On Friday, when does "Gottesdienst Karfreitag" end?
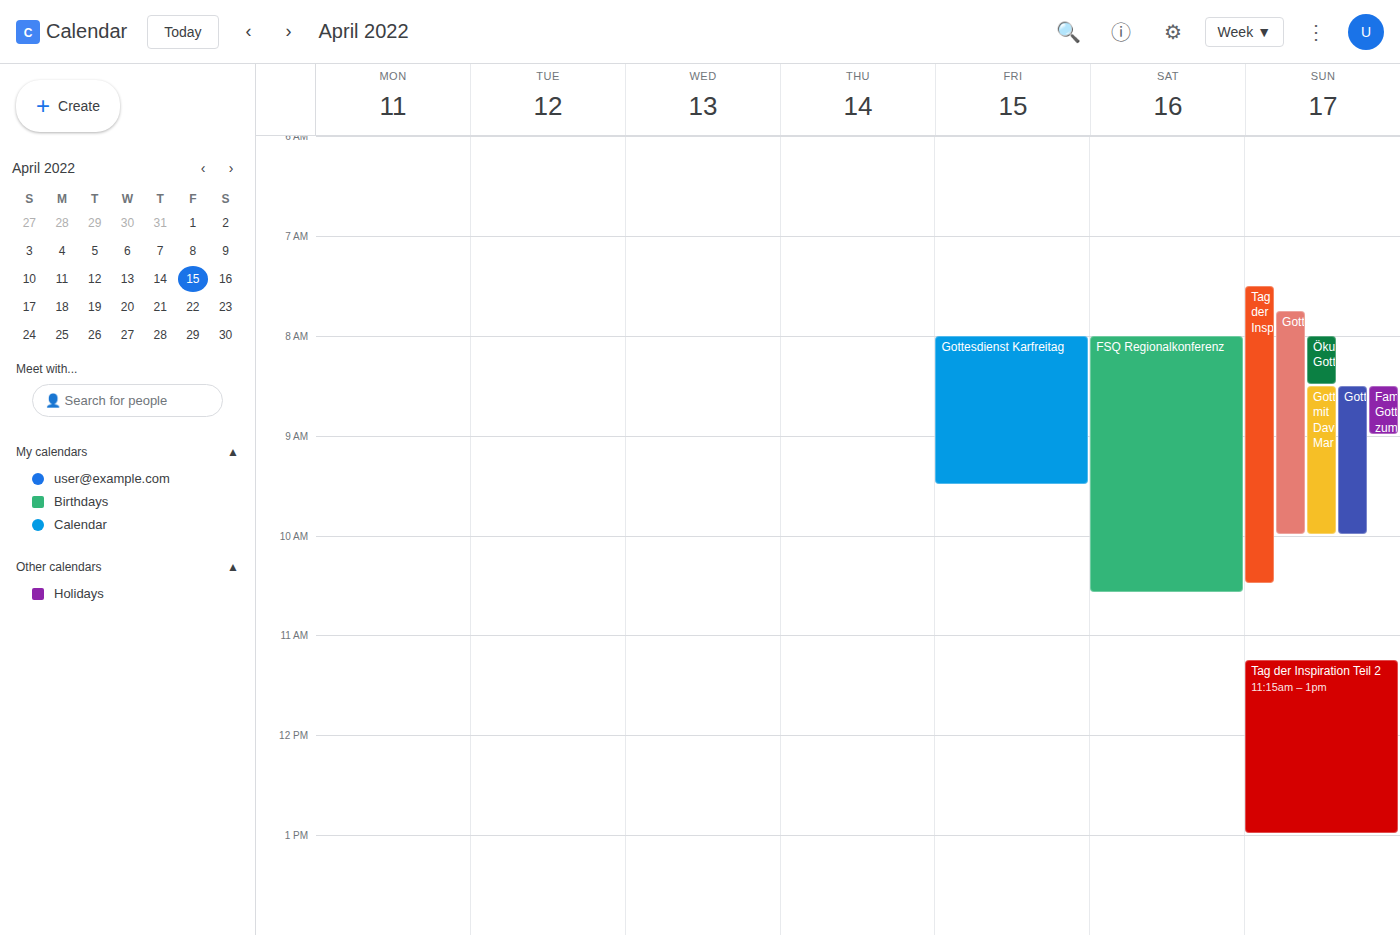
9:30 AM